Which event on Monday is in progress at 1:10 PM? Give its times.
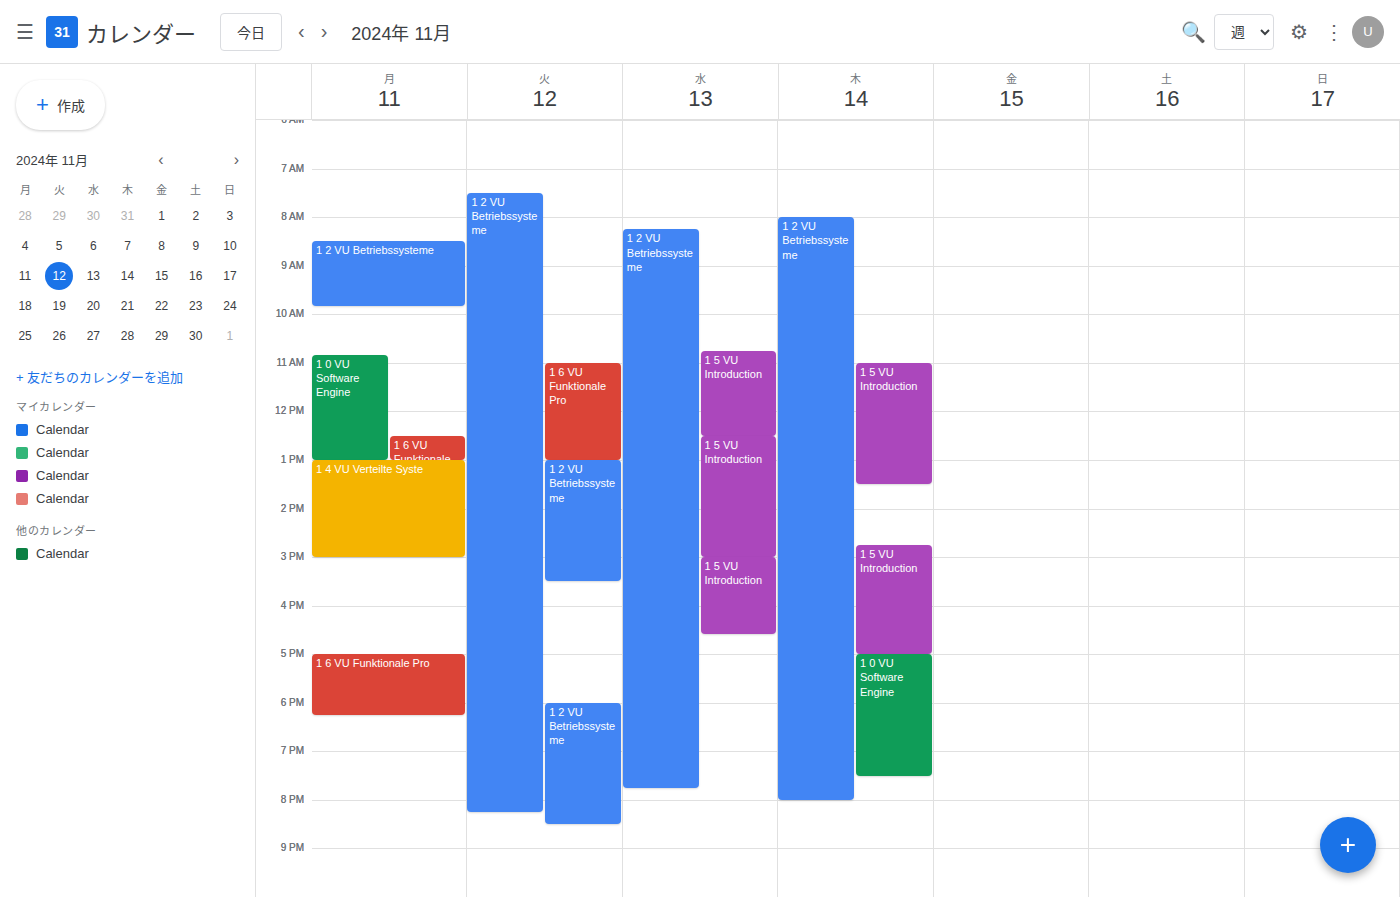
"1 4 VU Verteilte Syste", 1:00 PM to 3:00 PM